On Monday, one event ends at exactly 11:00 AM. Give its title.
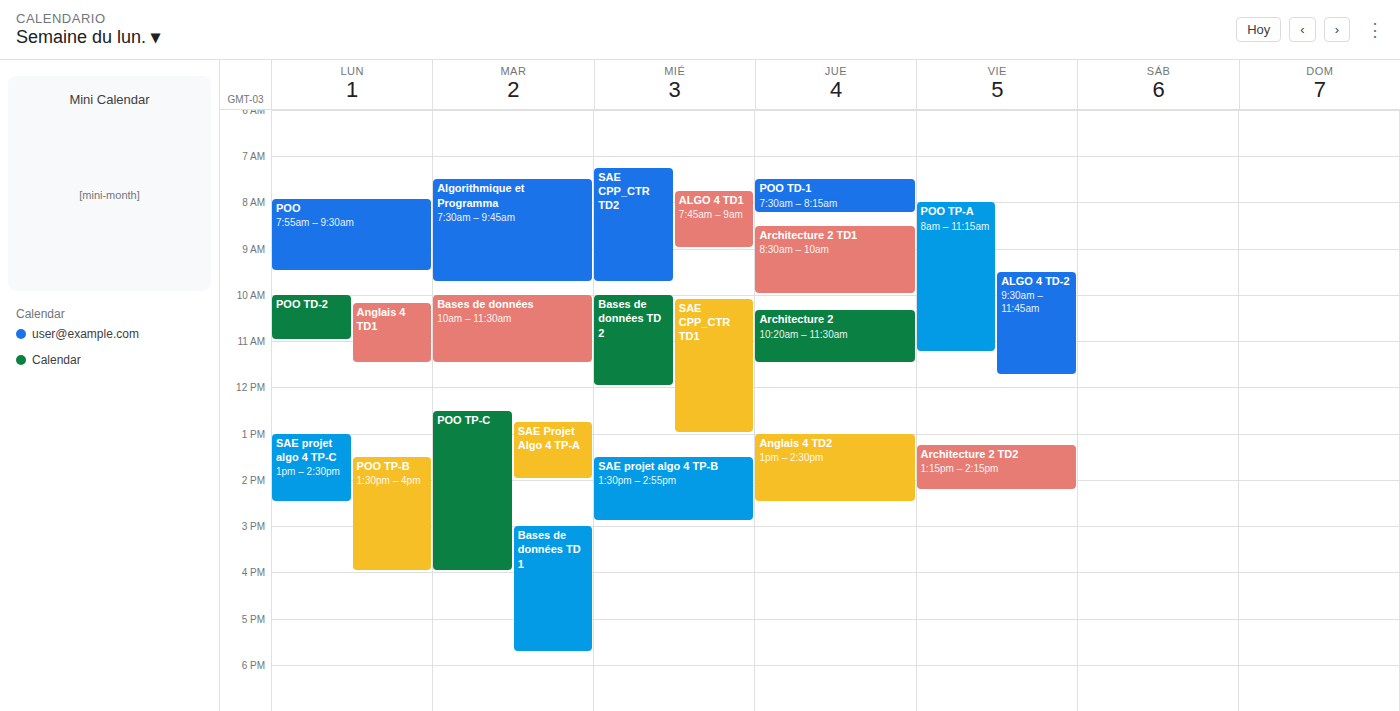
"POO TD-2"